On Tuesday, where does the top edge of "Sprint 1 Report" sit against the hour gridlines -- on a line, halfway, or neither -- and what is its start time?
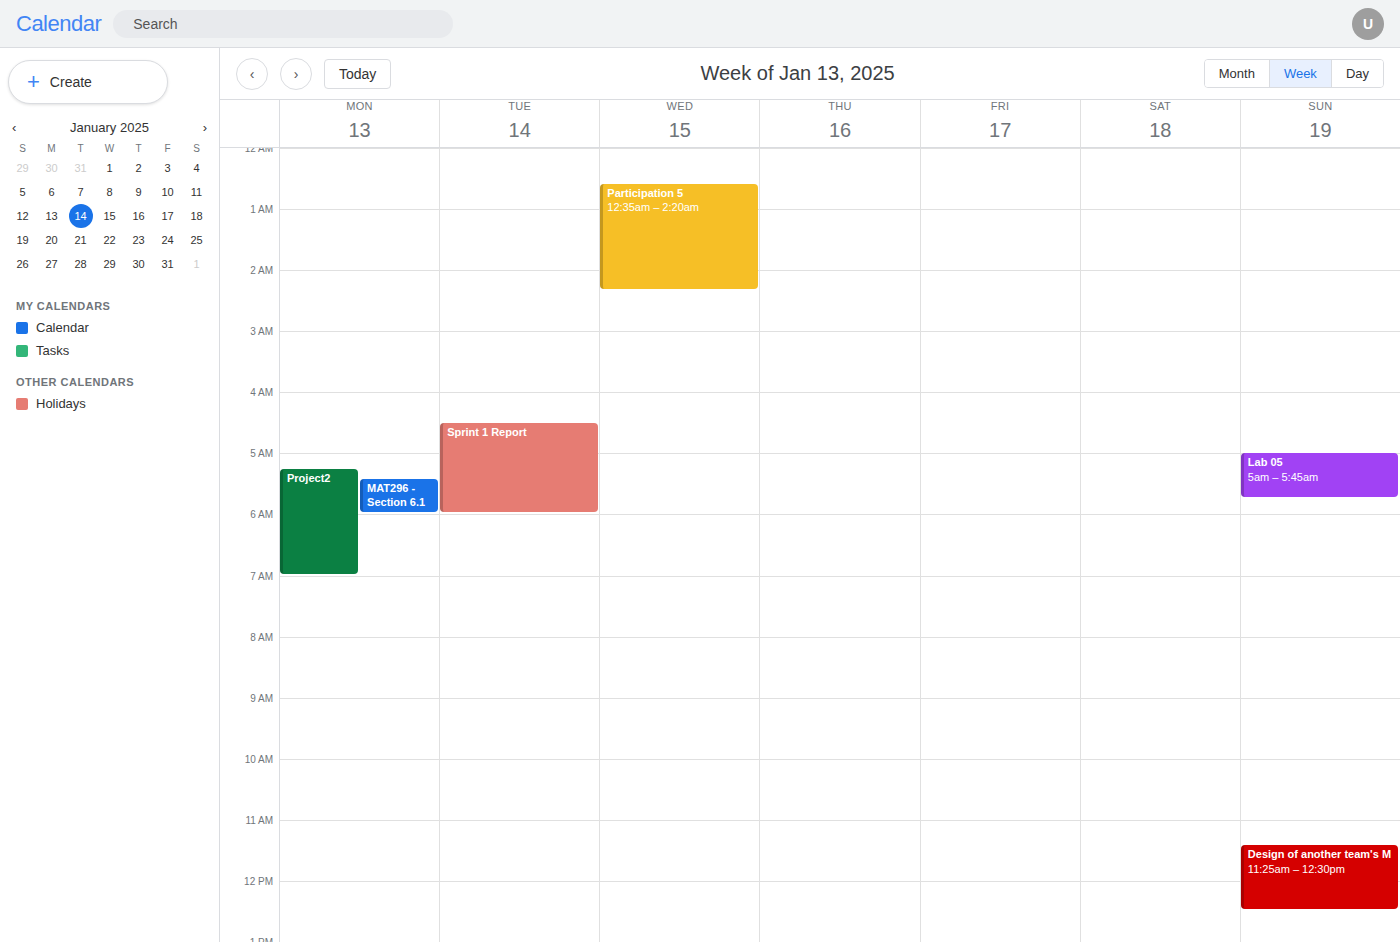
04:30 -- halfway between the 04:00 and 05:00 lines.